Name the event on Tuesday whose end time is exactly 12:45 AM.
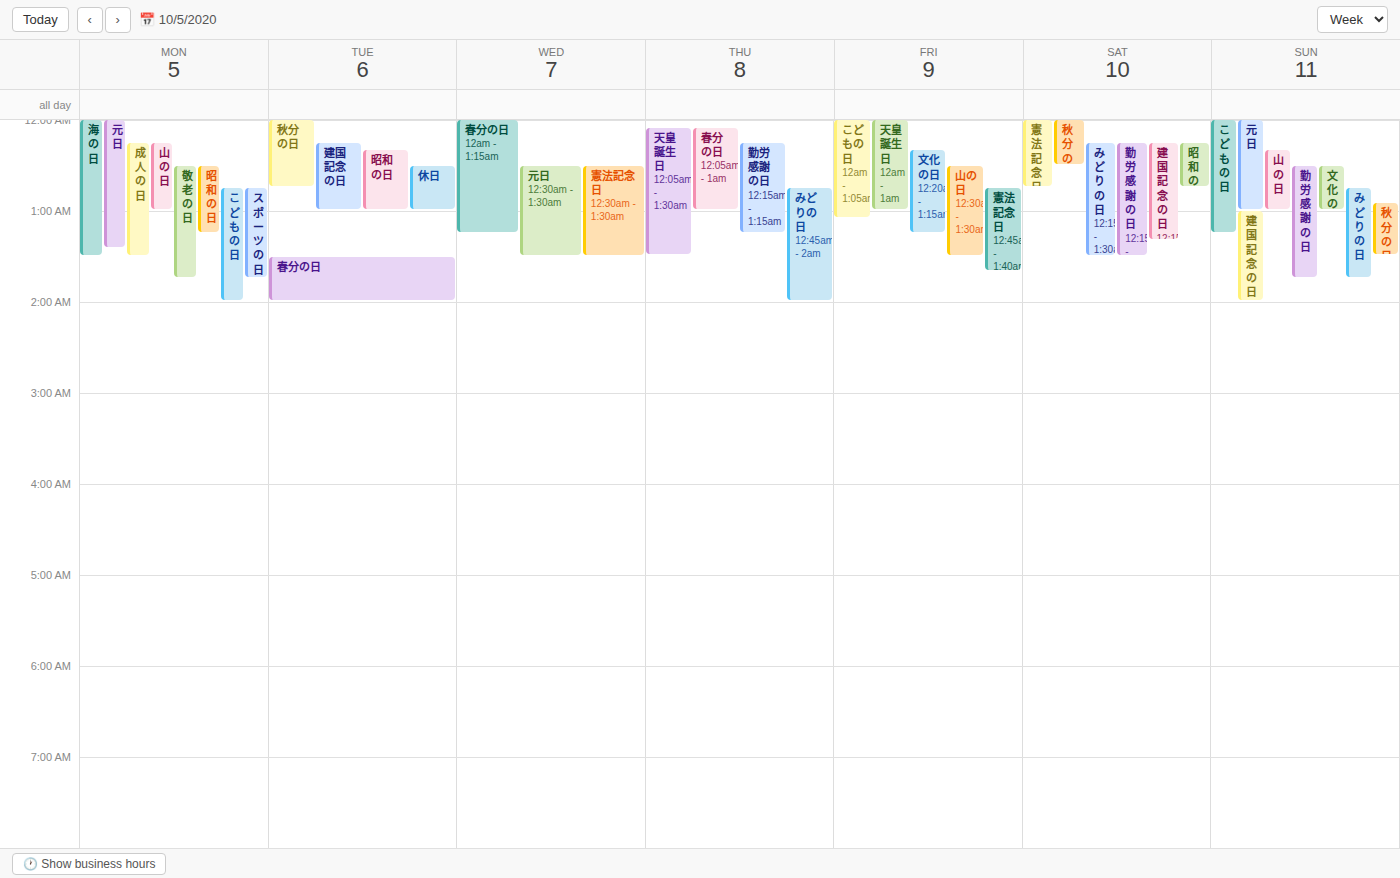
"秋分の日"